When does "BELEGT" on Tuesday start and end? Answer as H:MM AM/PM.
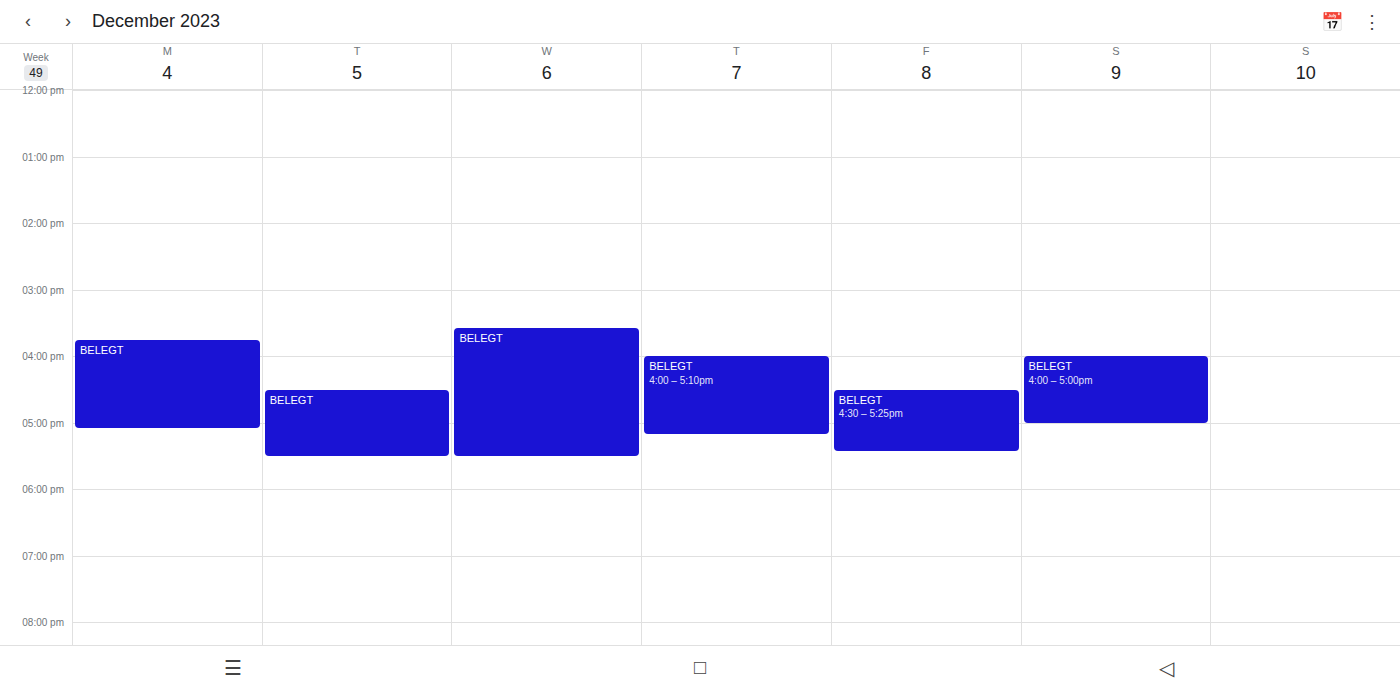
4:30 PM to 5:30 PM